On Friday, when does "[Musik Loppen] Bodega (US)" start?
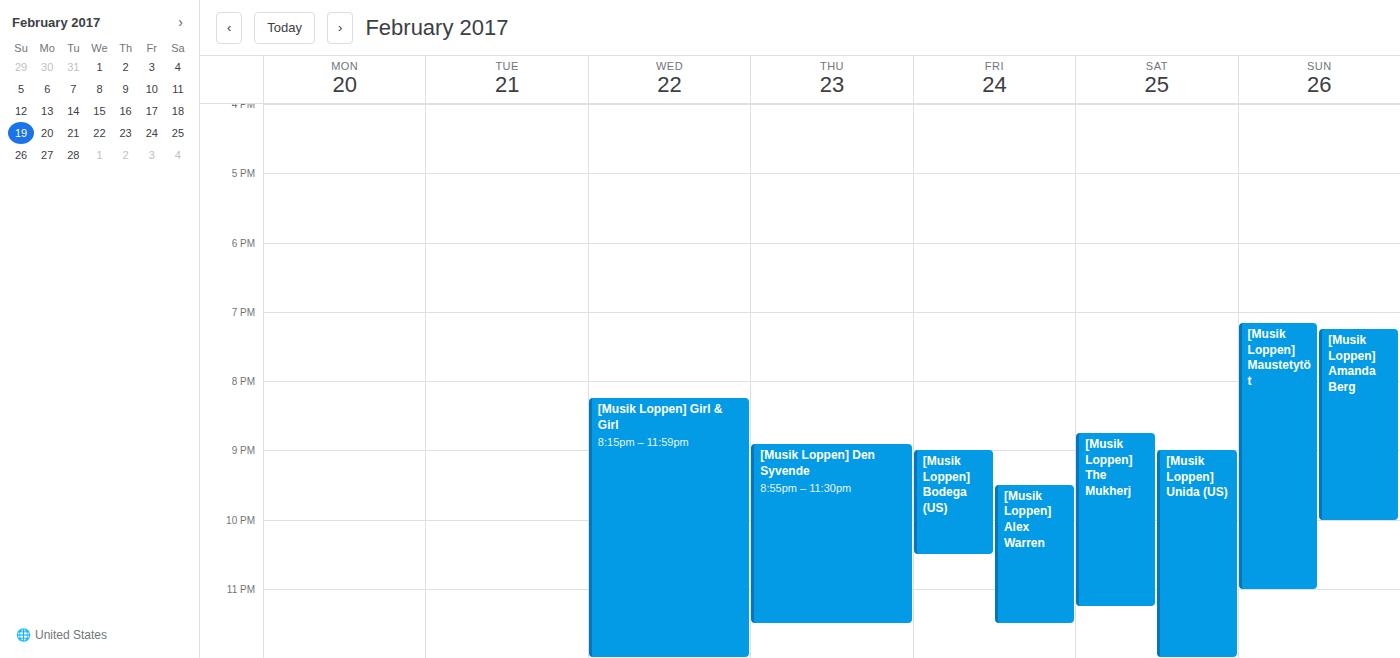
9:00 PM